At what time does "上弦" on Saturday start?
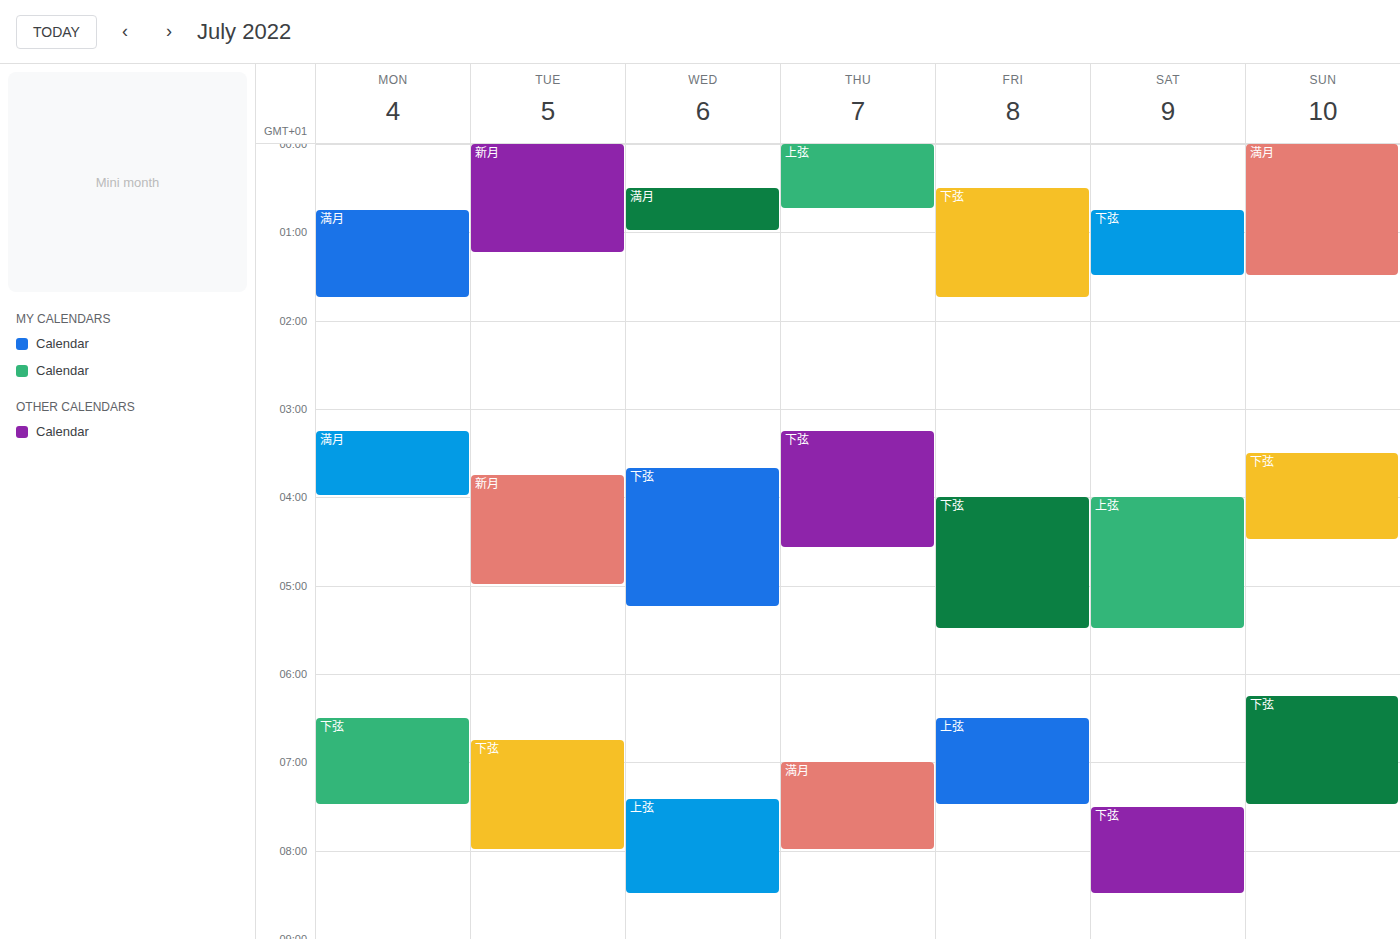
04:00